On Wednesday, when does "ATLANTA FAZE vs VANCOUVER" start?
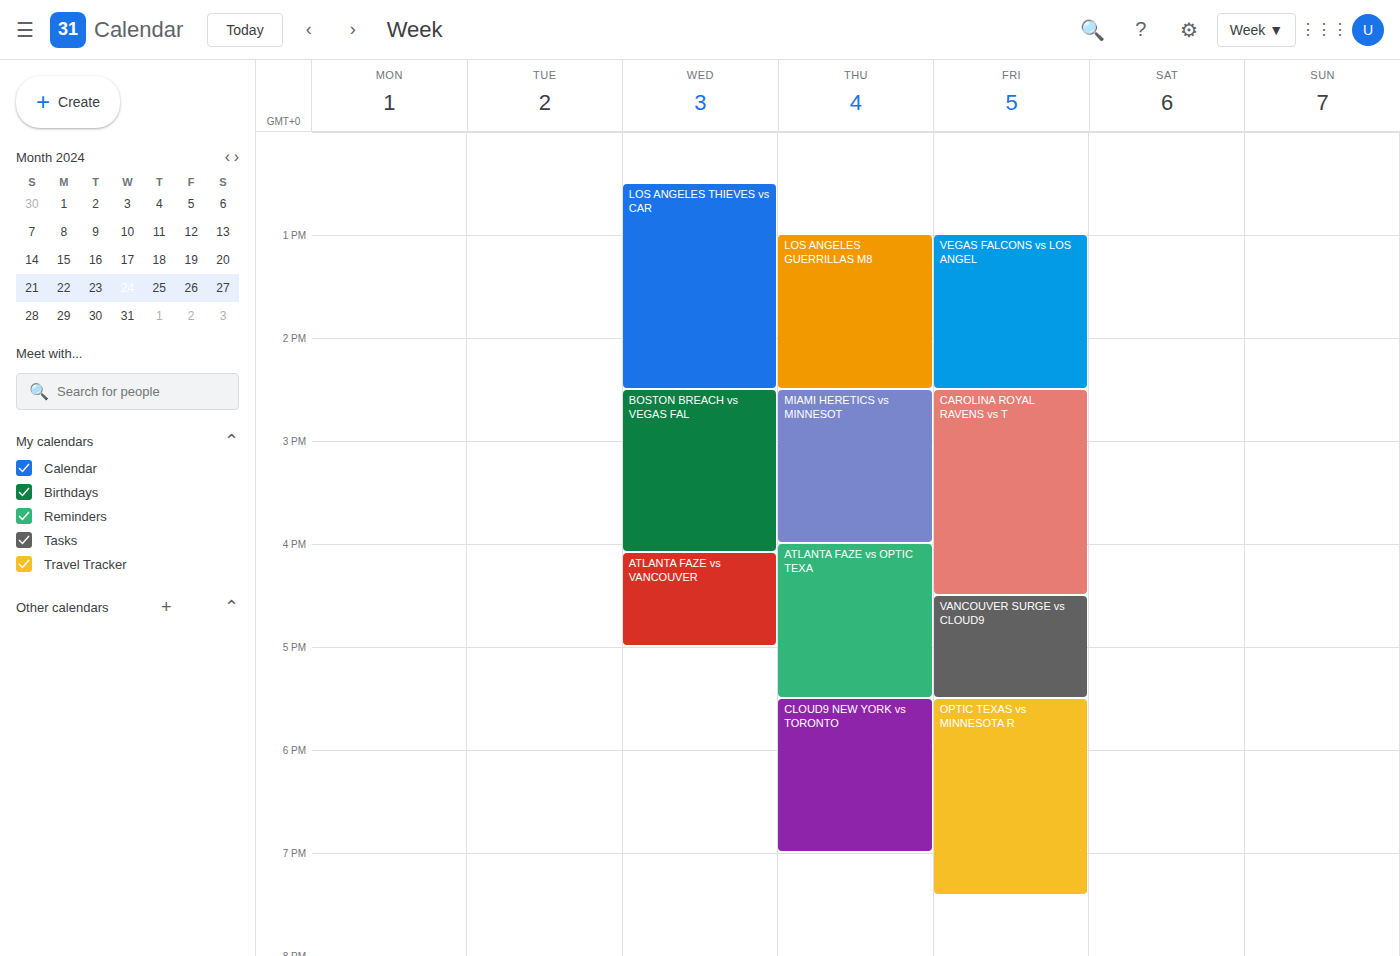
4:05 PM